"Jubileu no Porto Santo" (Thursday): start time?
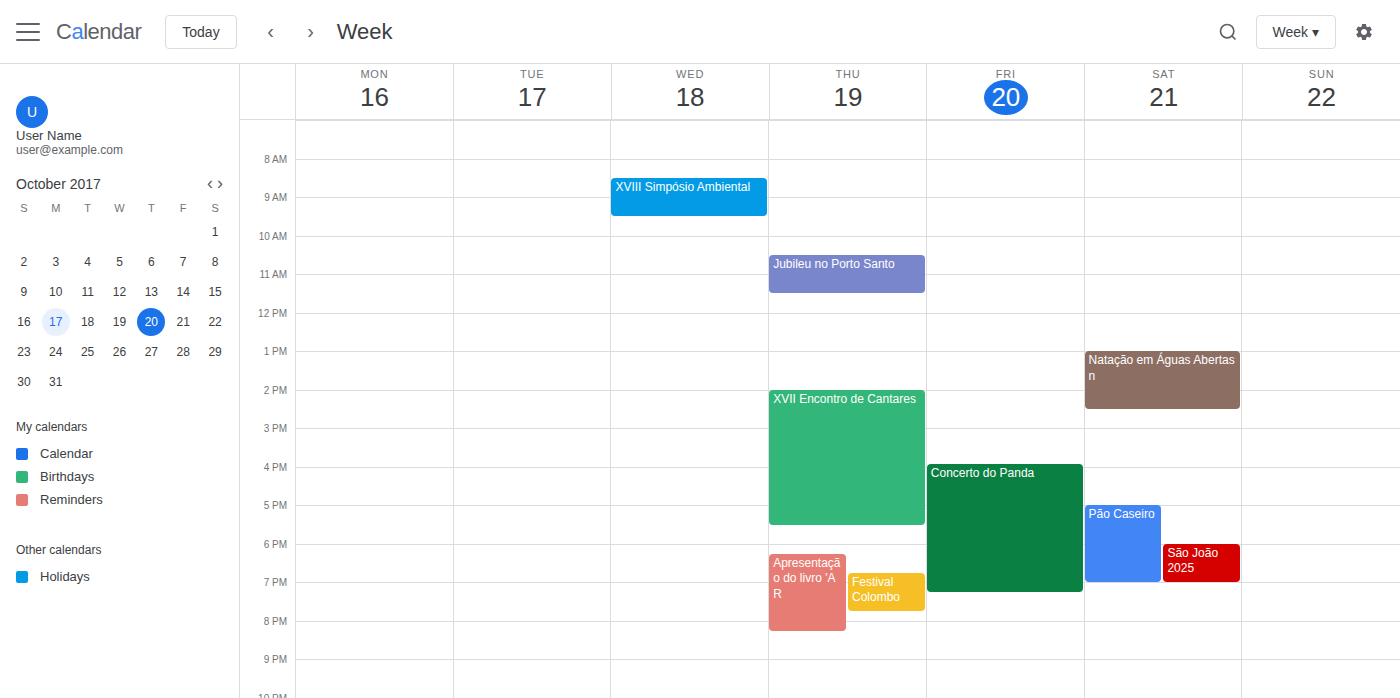
10:30 AM